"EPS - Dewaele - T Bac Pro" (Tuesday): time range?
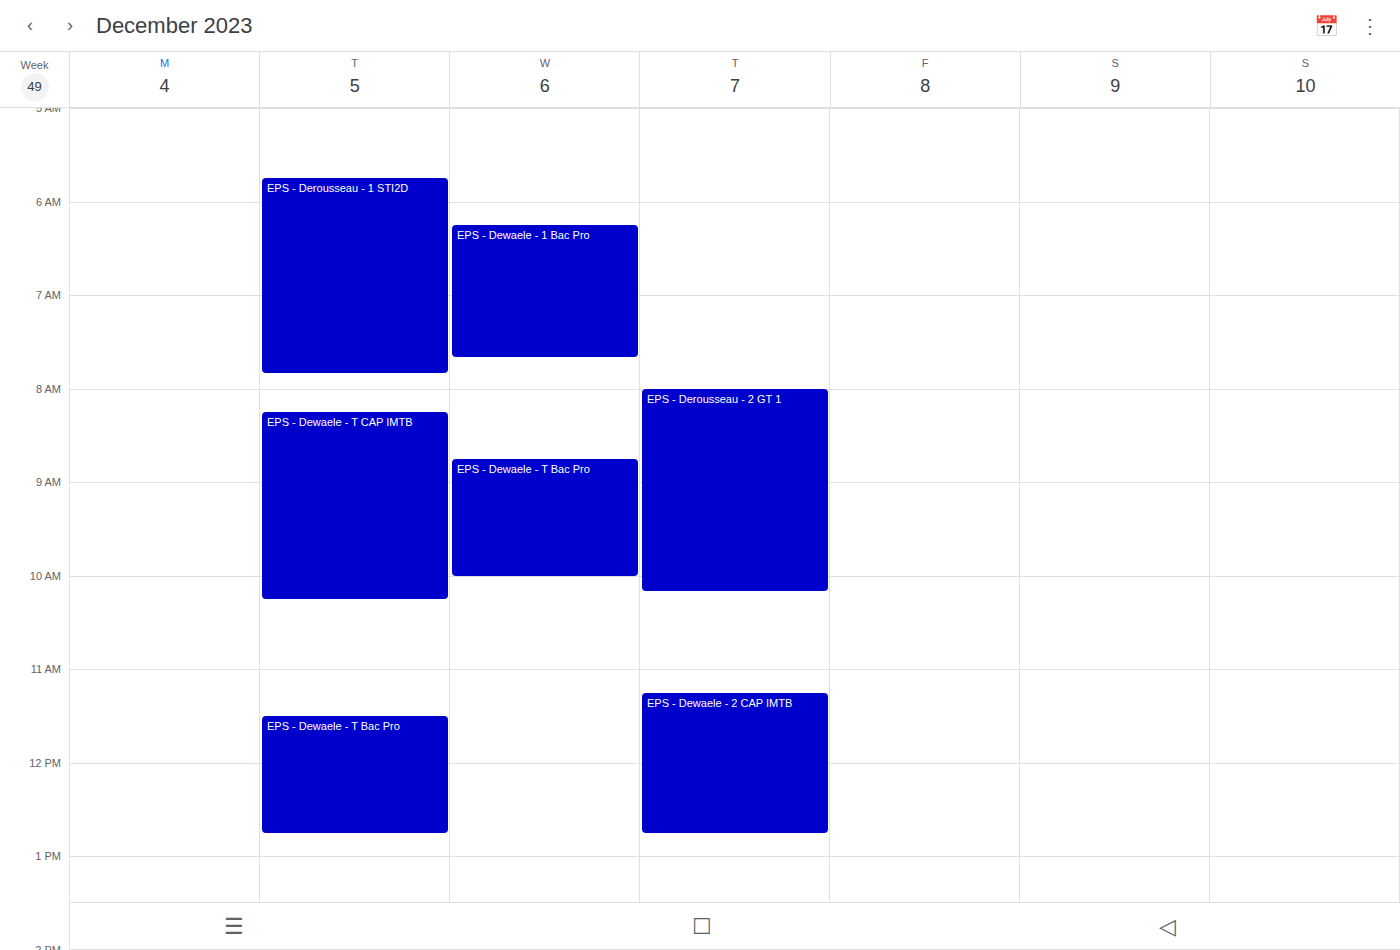
11:30 AM to 12:45 PM